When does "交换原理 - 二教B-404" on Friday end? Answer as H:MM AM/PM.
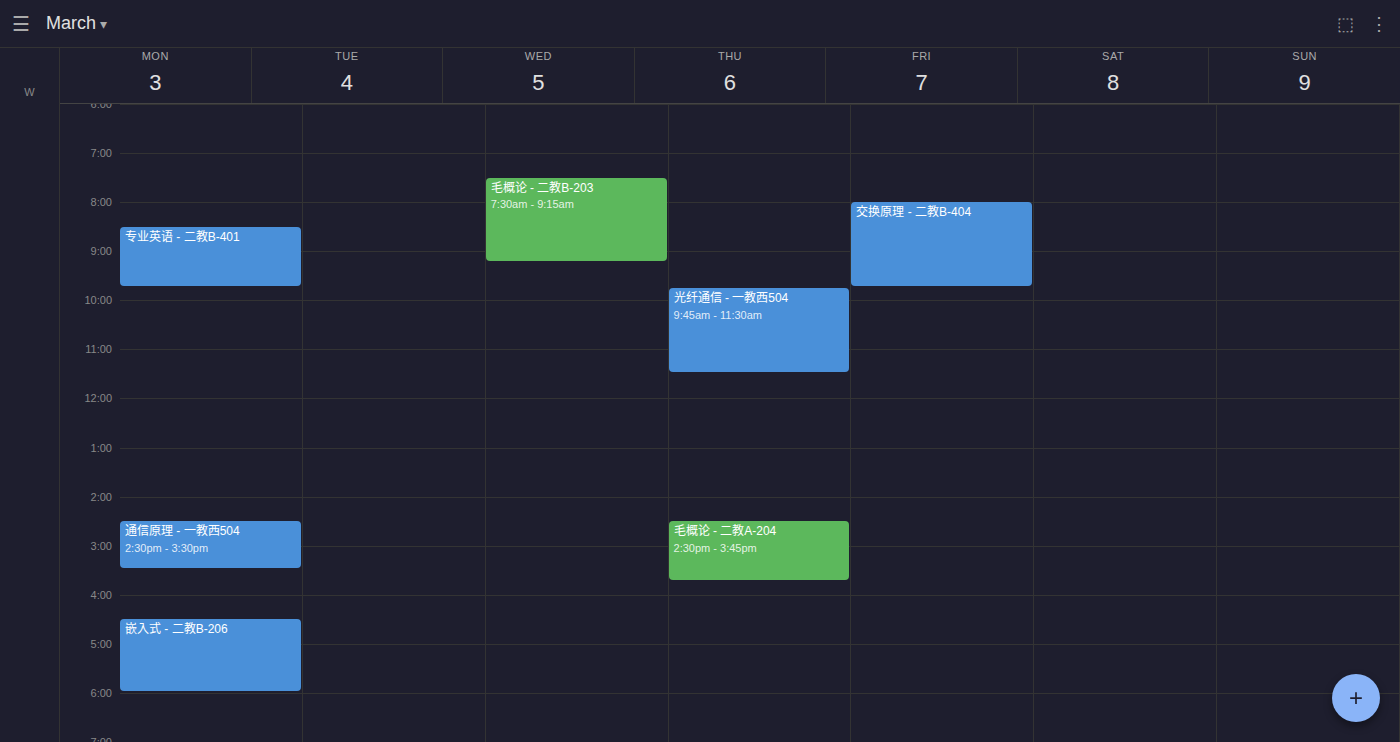
9:45 AM